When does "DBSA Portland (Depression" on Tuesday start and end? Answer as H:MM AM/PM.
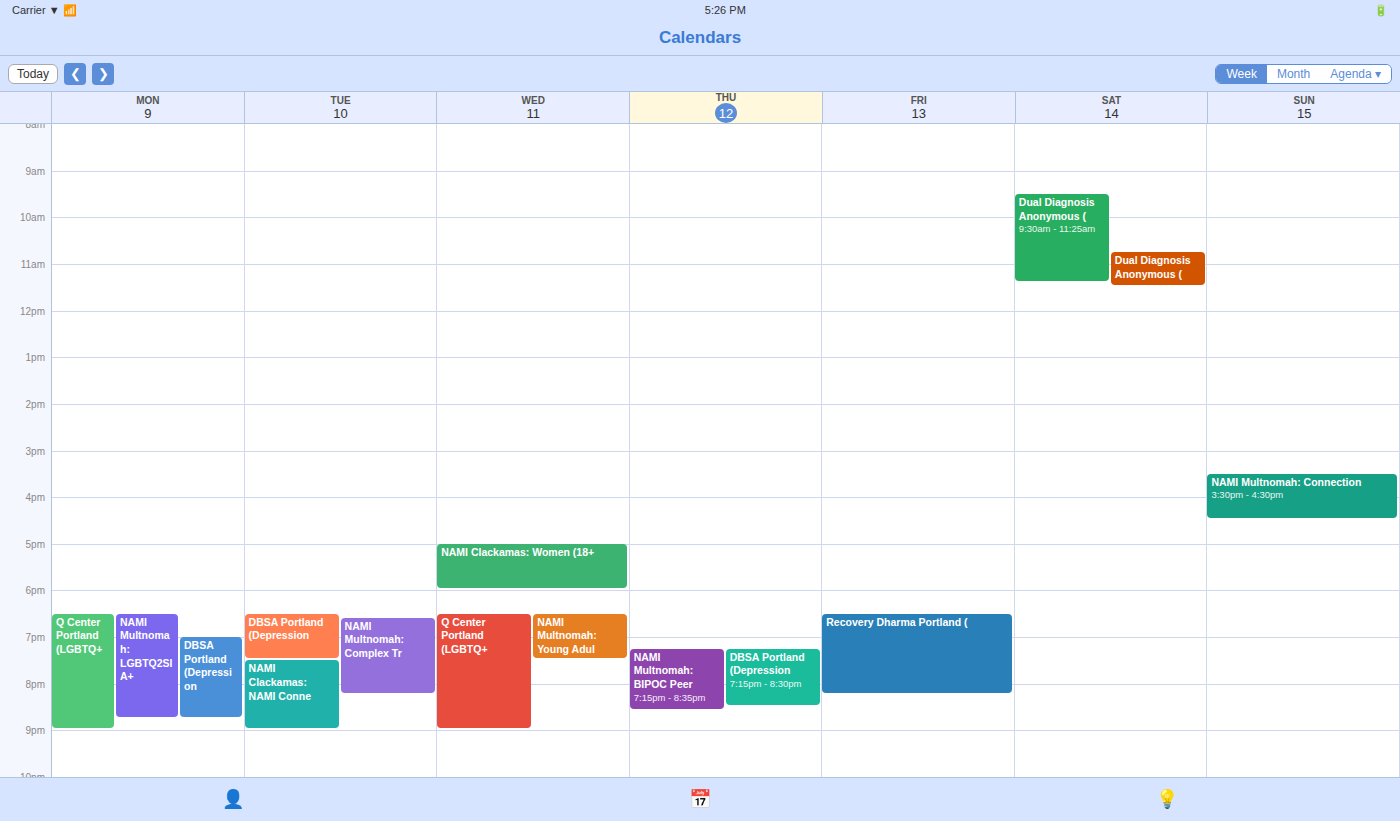
6:30 PM to 7:30 PM